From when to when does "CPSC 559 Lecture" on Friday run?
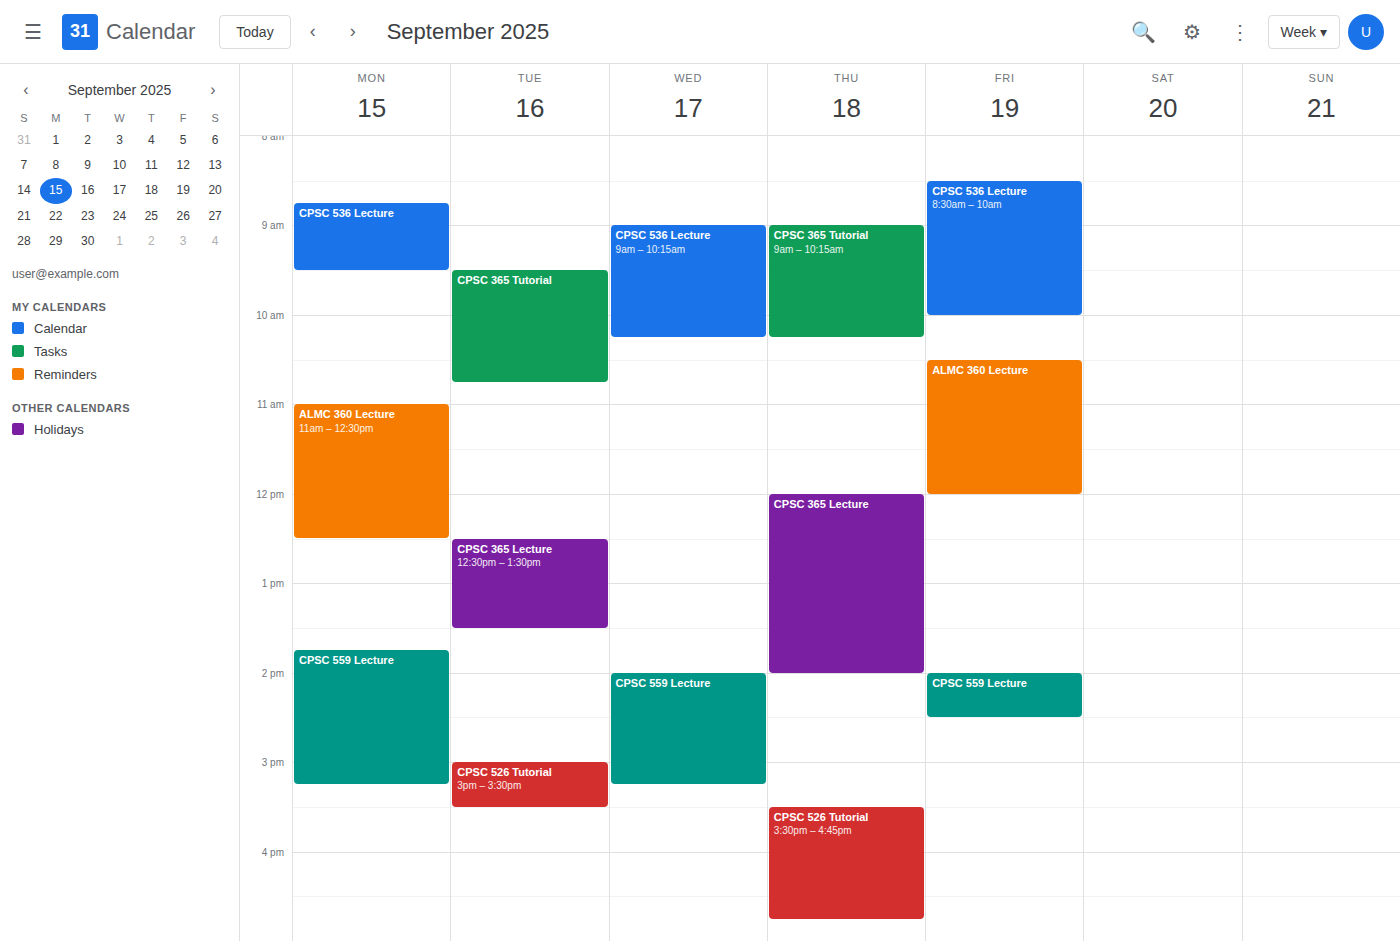
2:00 PM to 2:30 PM